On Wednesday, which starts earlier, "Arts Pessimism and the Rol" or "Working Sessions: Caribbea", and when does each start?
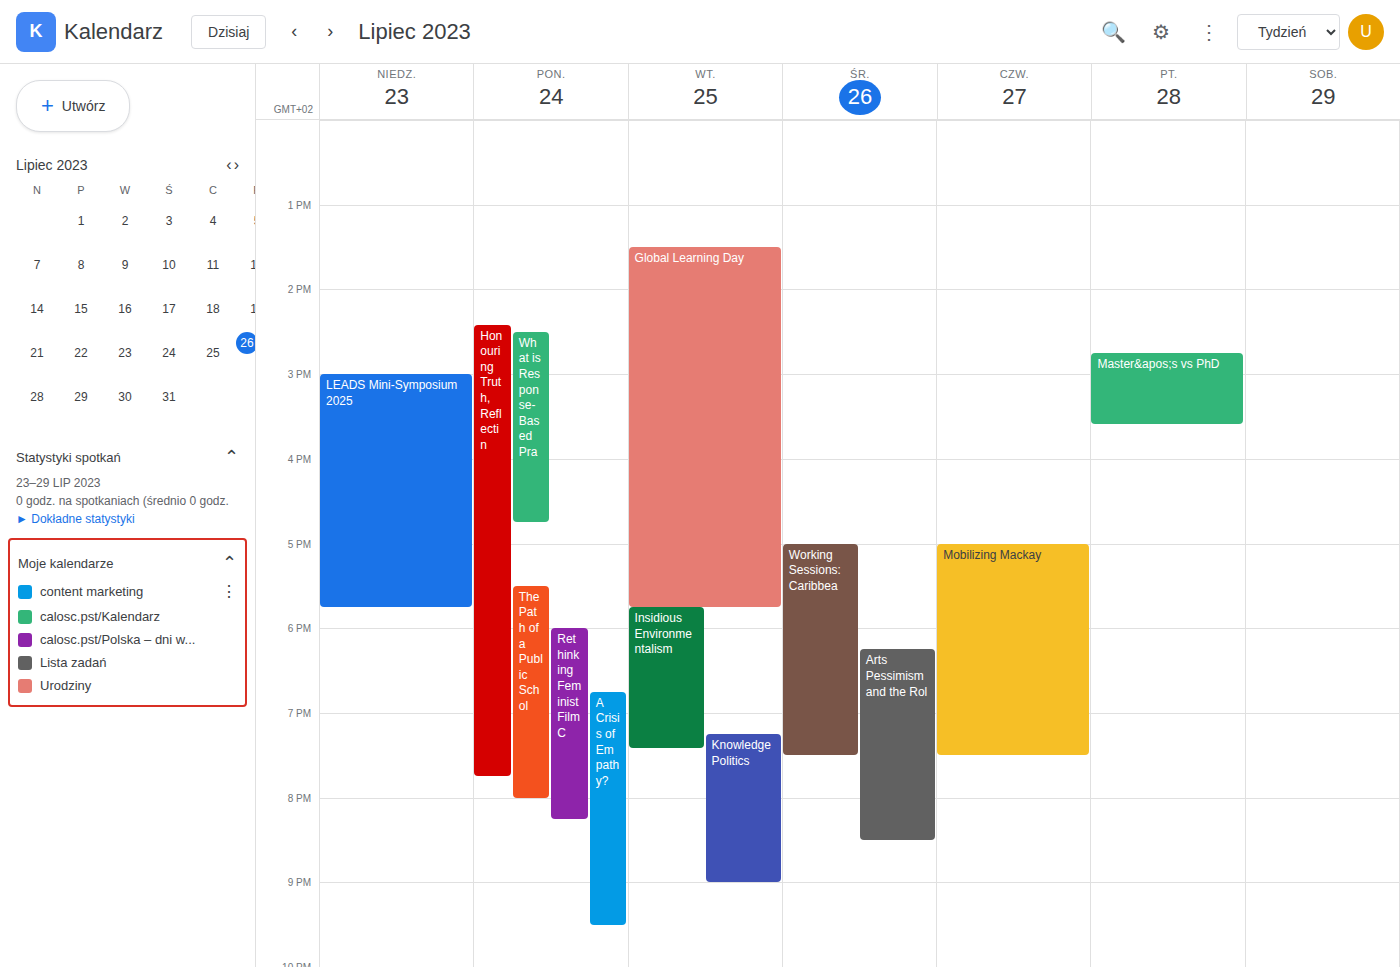
"Working Sessions: Caribbea" 17:00; "Arts Pessimism and the Rol" 18:15.